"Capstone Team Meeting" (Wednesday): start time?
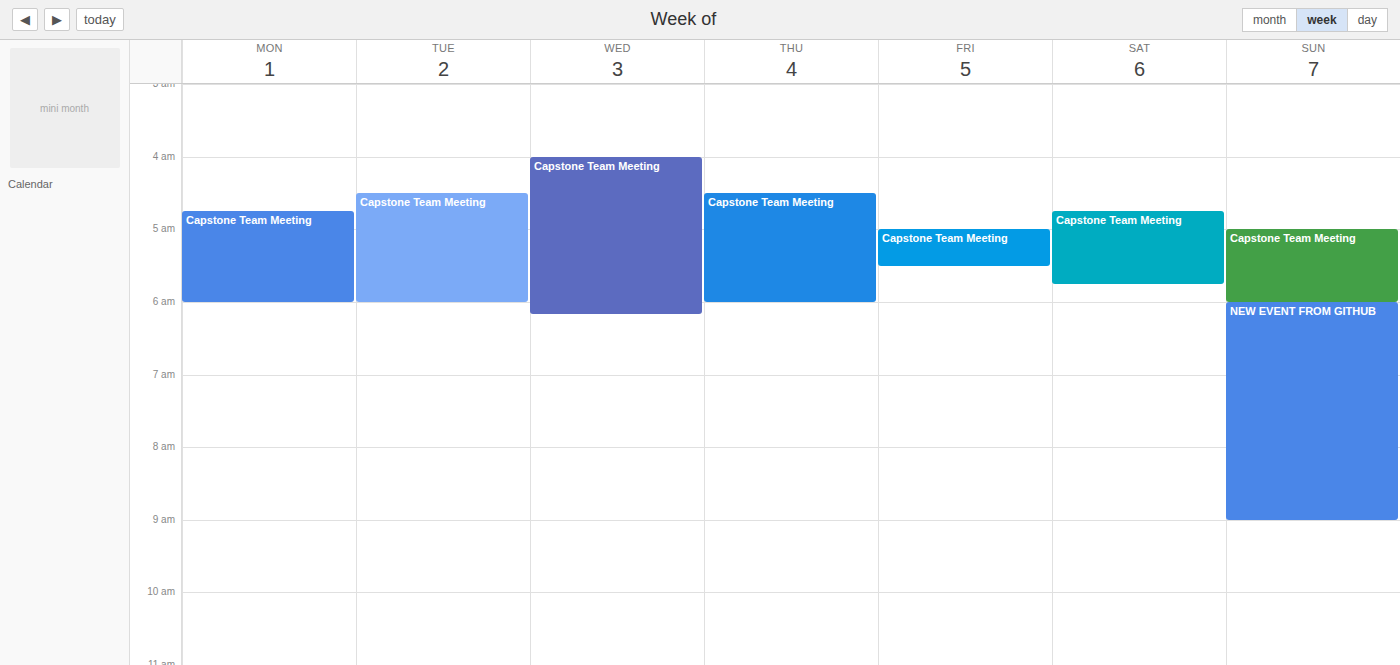
4:00 AM